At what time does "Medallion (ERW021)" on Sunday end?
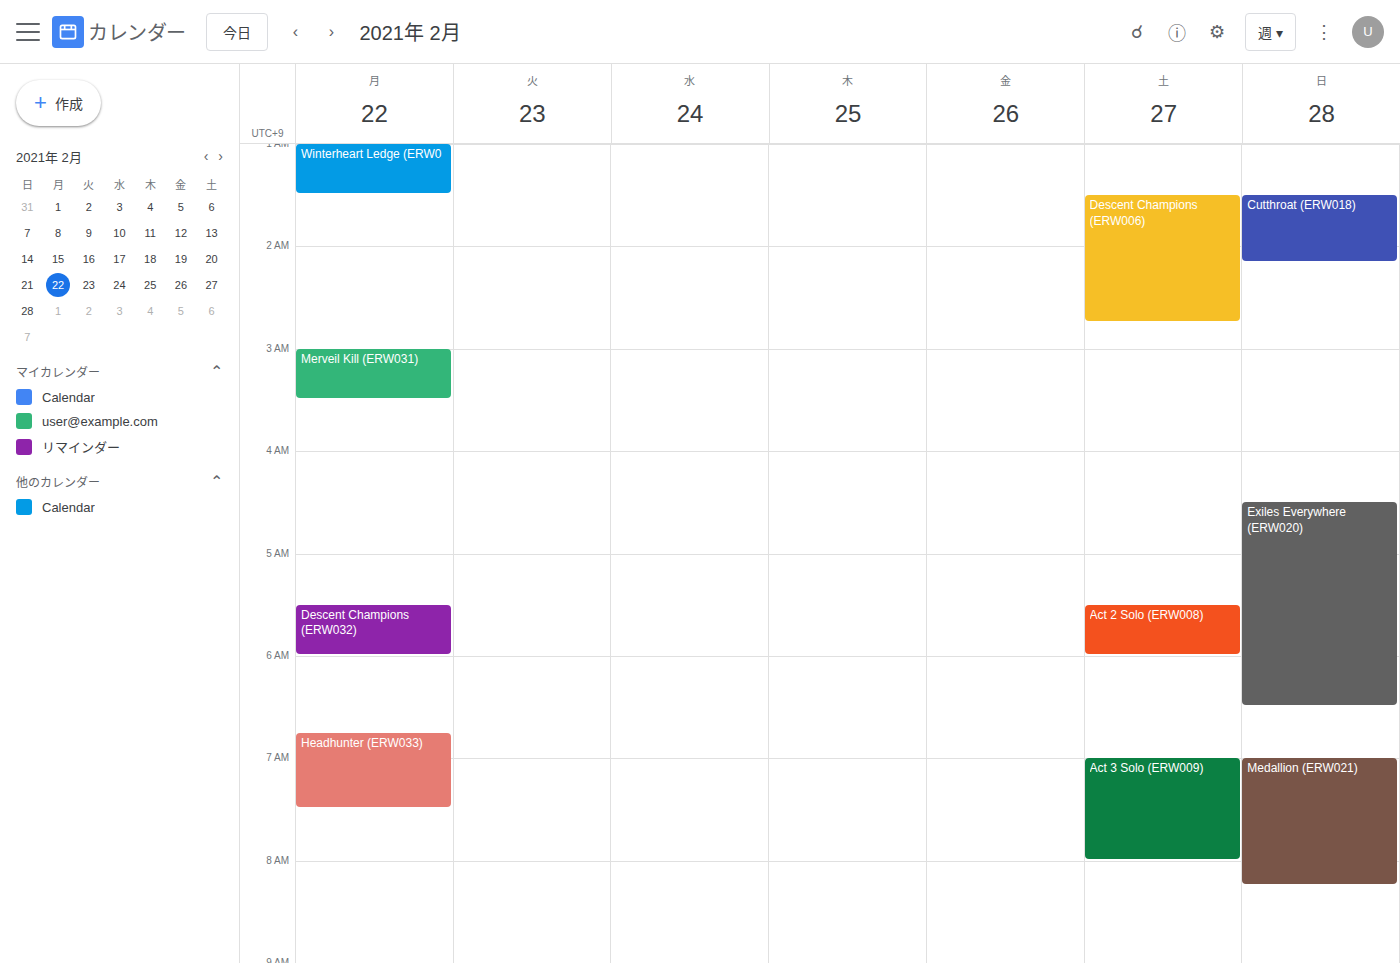
8:15 AM